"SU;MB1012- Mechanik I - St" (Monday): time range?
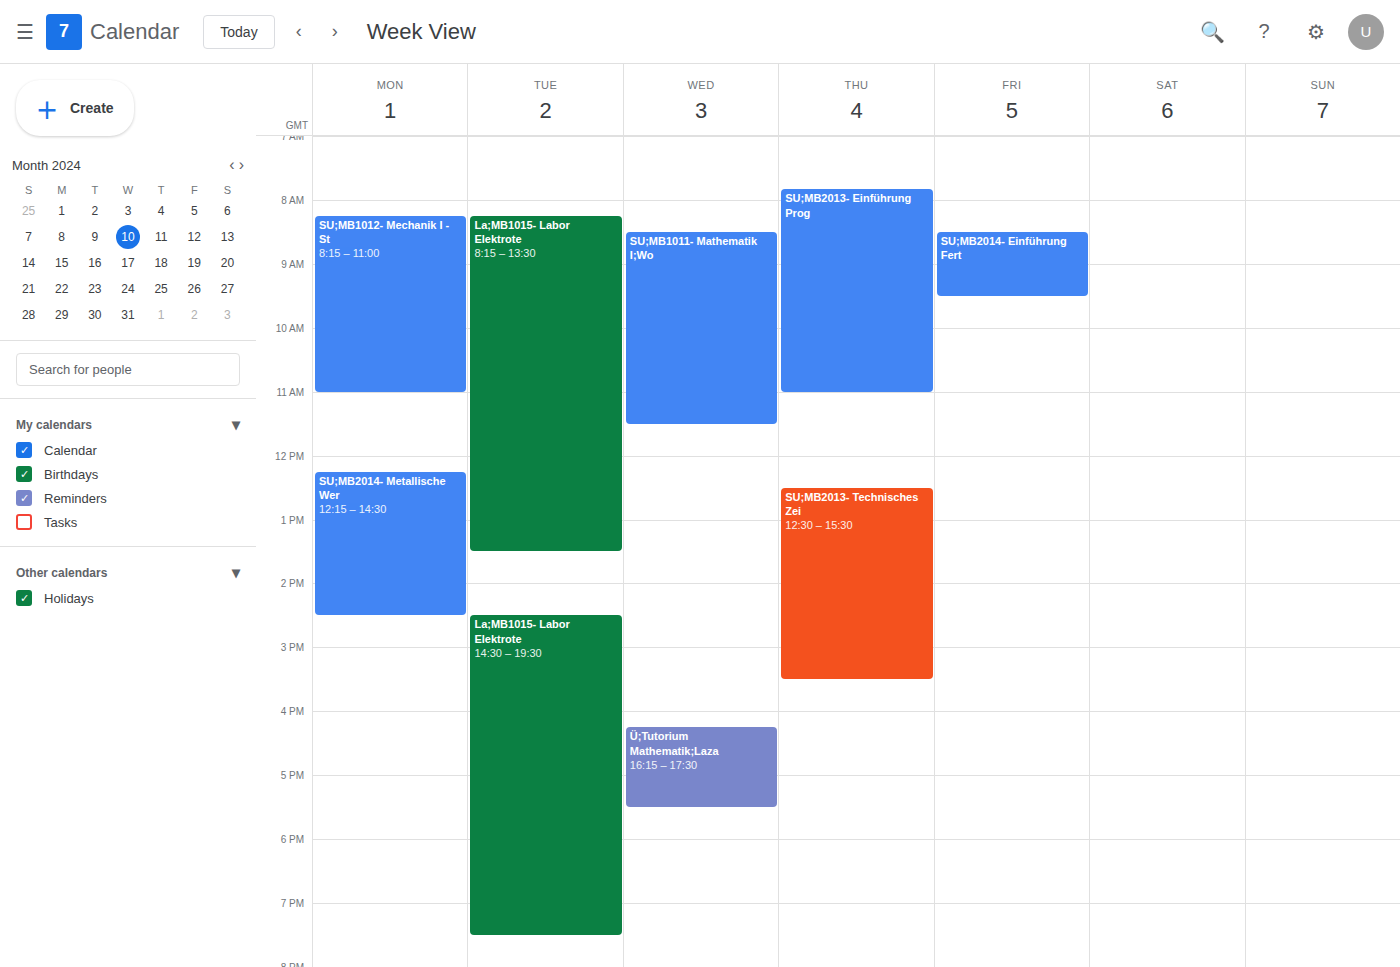
8:15 AM to 11:00 AM